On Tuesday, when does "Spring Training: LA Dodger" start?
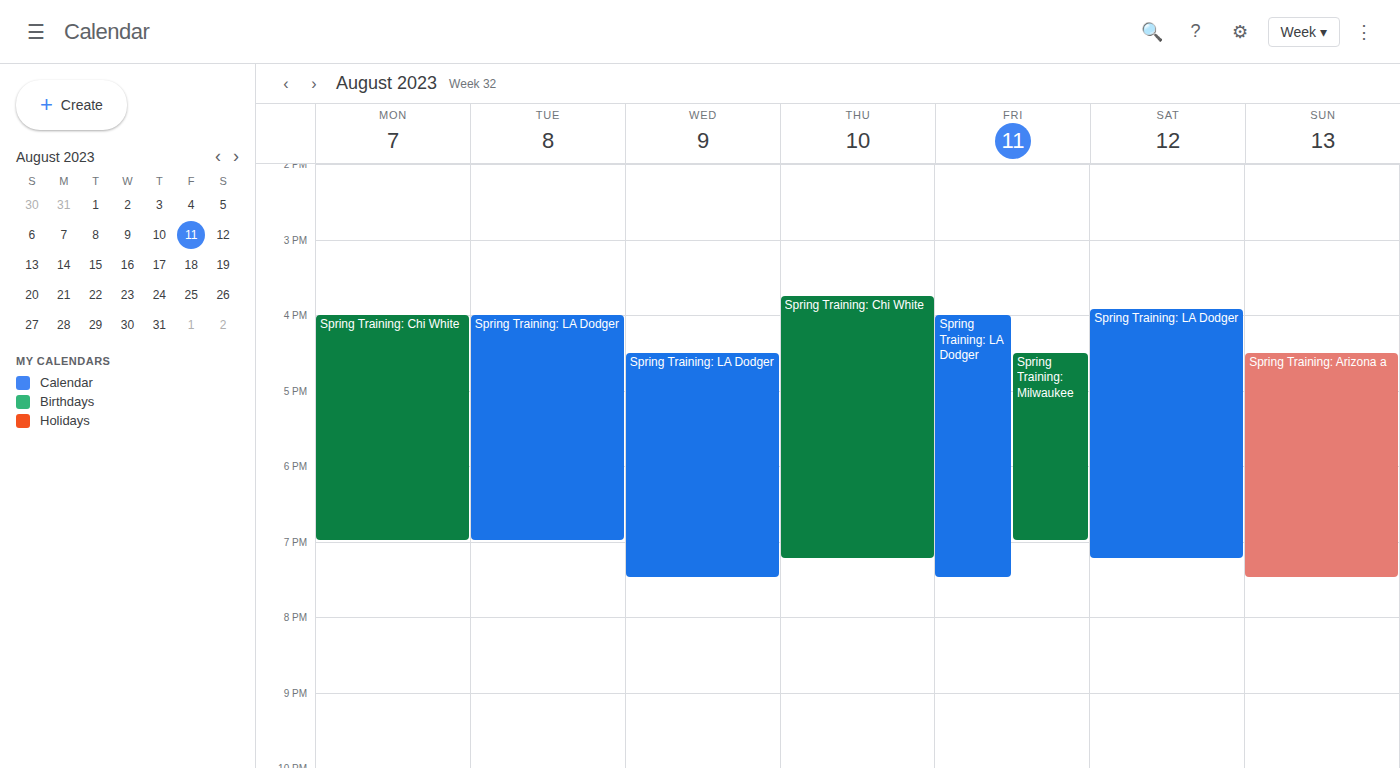
4:00 PM